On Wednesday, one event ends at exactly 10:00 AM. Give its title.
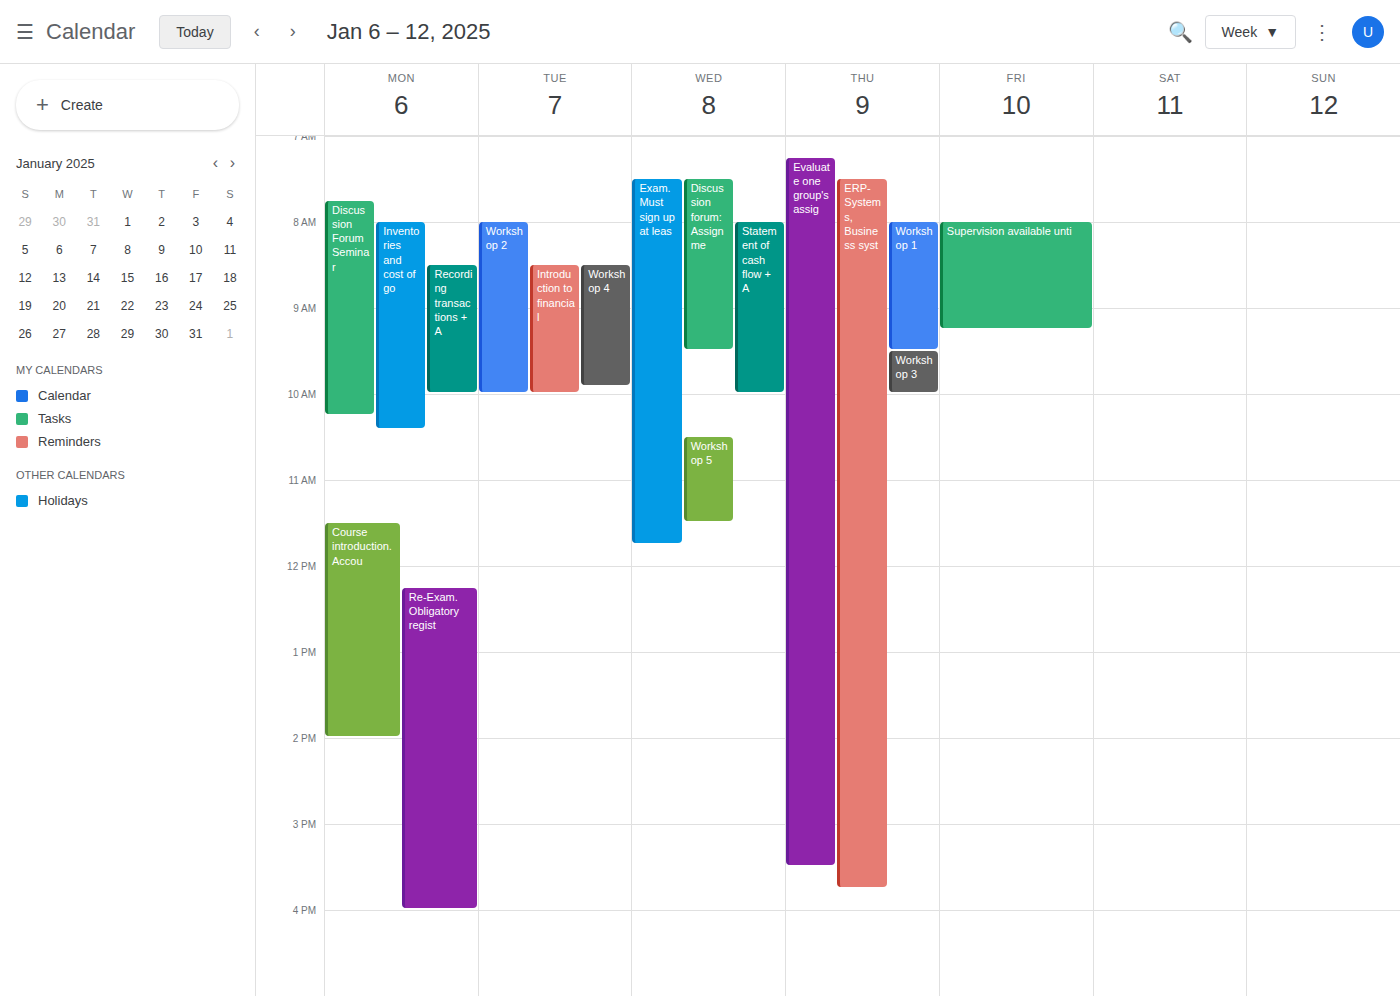
"Statement of cash flow + A"